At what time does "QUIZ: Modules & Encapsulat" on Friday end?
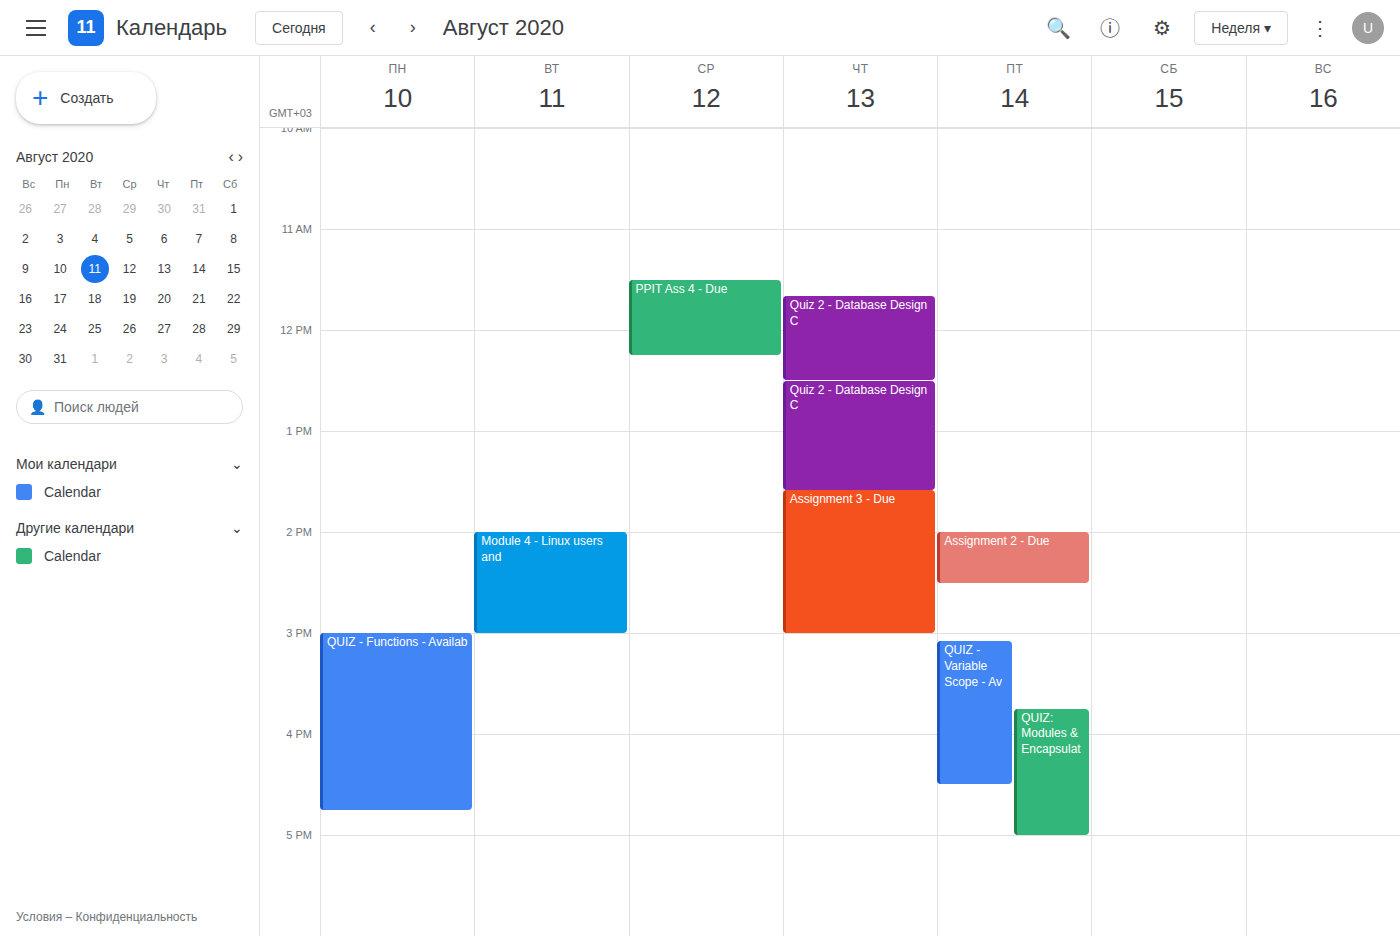
5:00 PM